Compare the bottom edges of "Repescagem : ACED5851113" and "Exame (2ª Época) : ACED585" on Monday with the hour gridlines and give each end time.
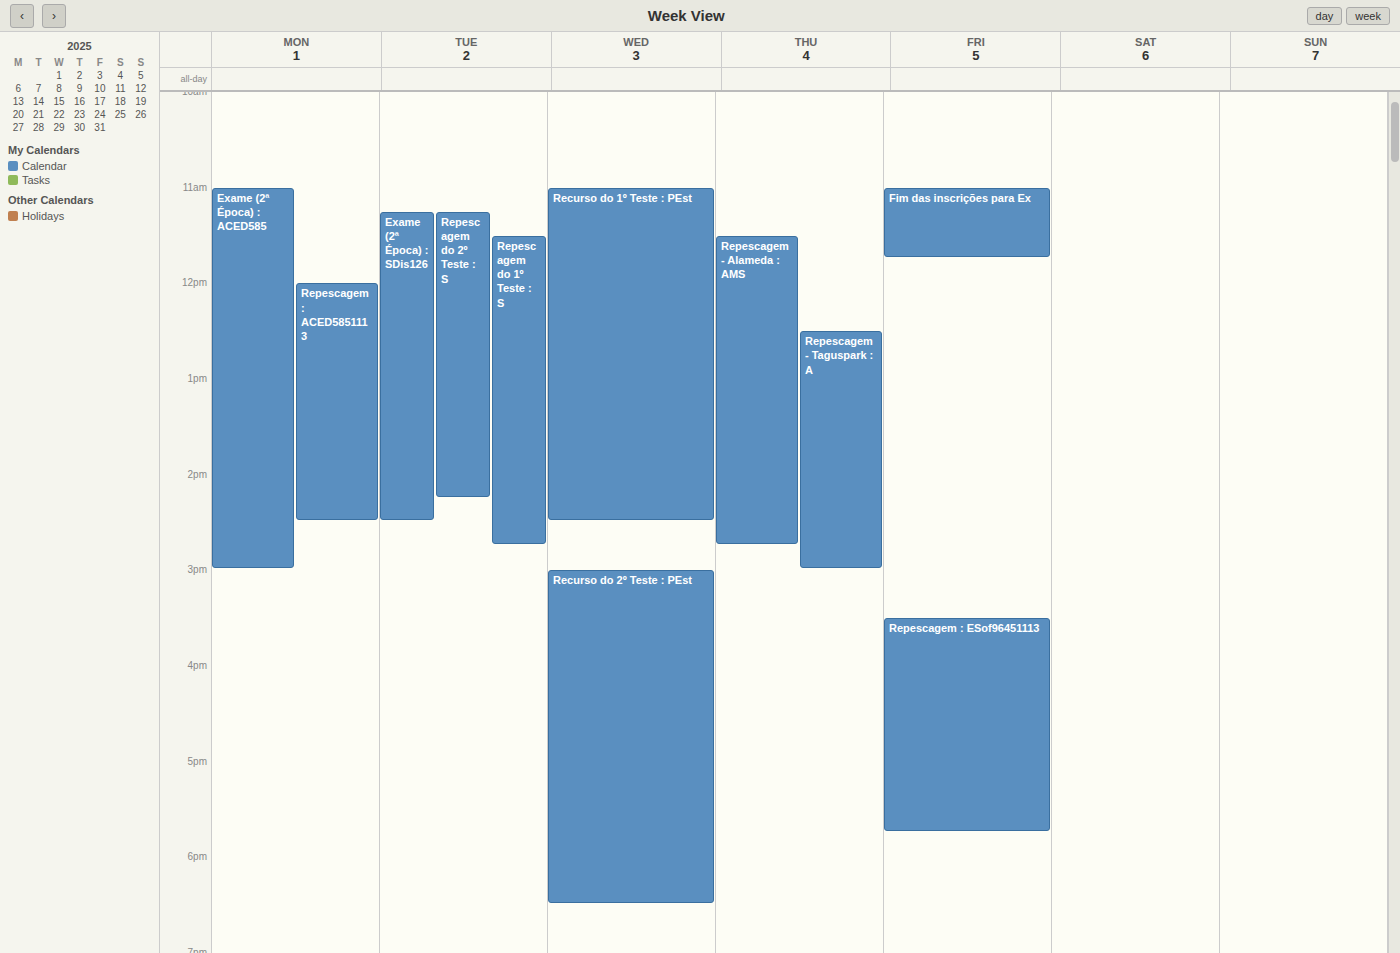
"Repescagem : ACED5851113": 2:30 PM, halfway between the 2 PM and 3 PM lines. "Exame (2ª Época) : ACED585": 3:00 PM, exactly on the 3 PM line.